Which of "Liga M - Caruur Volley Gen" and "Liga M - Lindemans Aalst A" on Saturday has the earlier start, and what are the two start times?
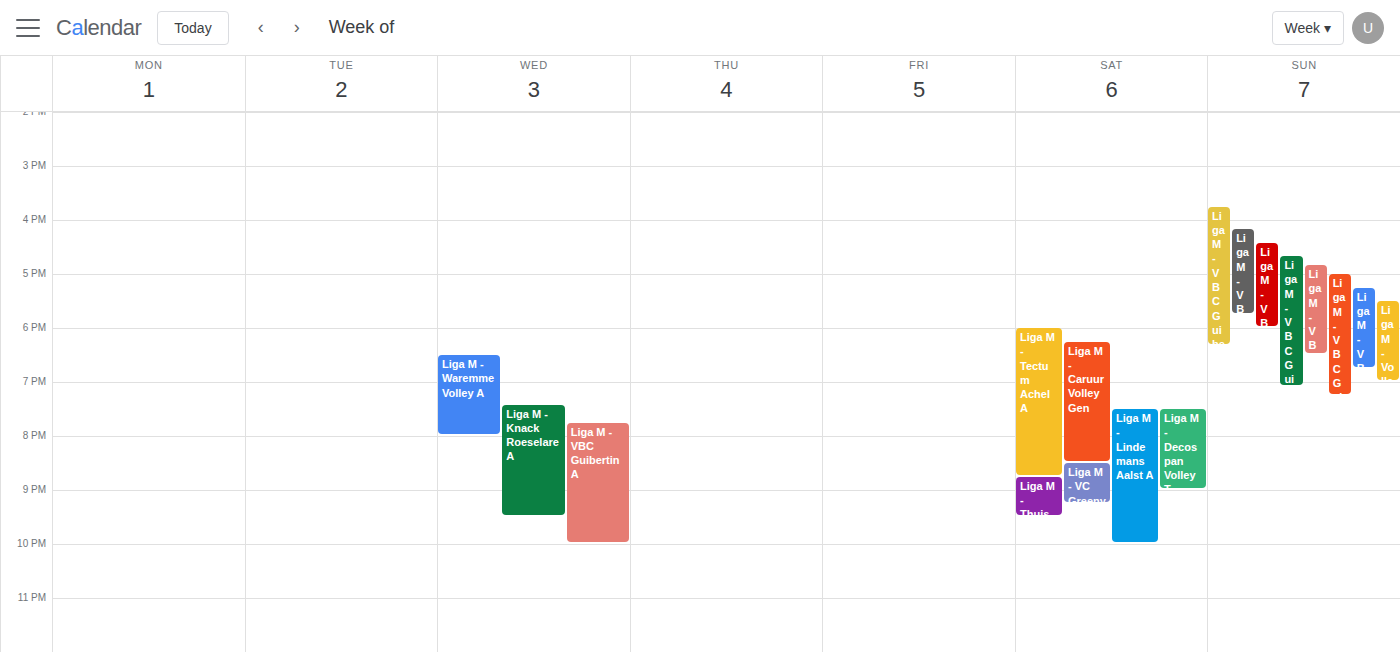
"Liga M - Caruur Volley Gen" 18:15; "Liga M - Lindemans Aalst A" 19:30.